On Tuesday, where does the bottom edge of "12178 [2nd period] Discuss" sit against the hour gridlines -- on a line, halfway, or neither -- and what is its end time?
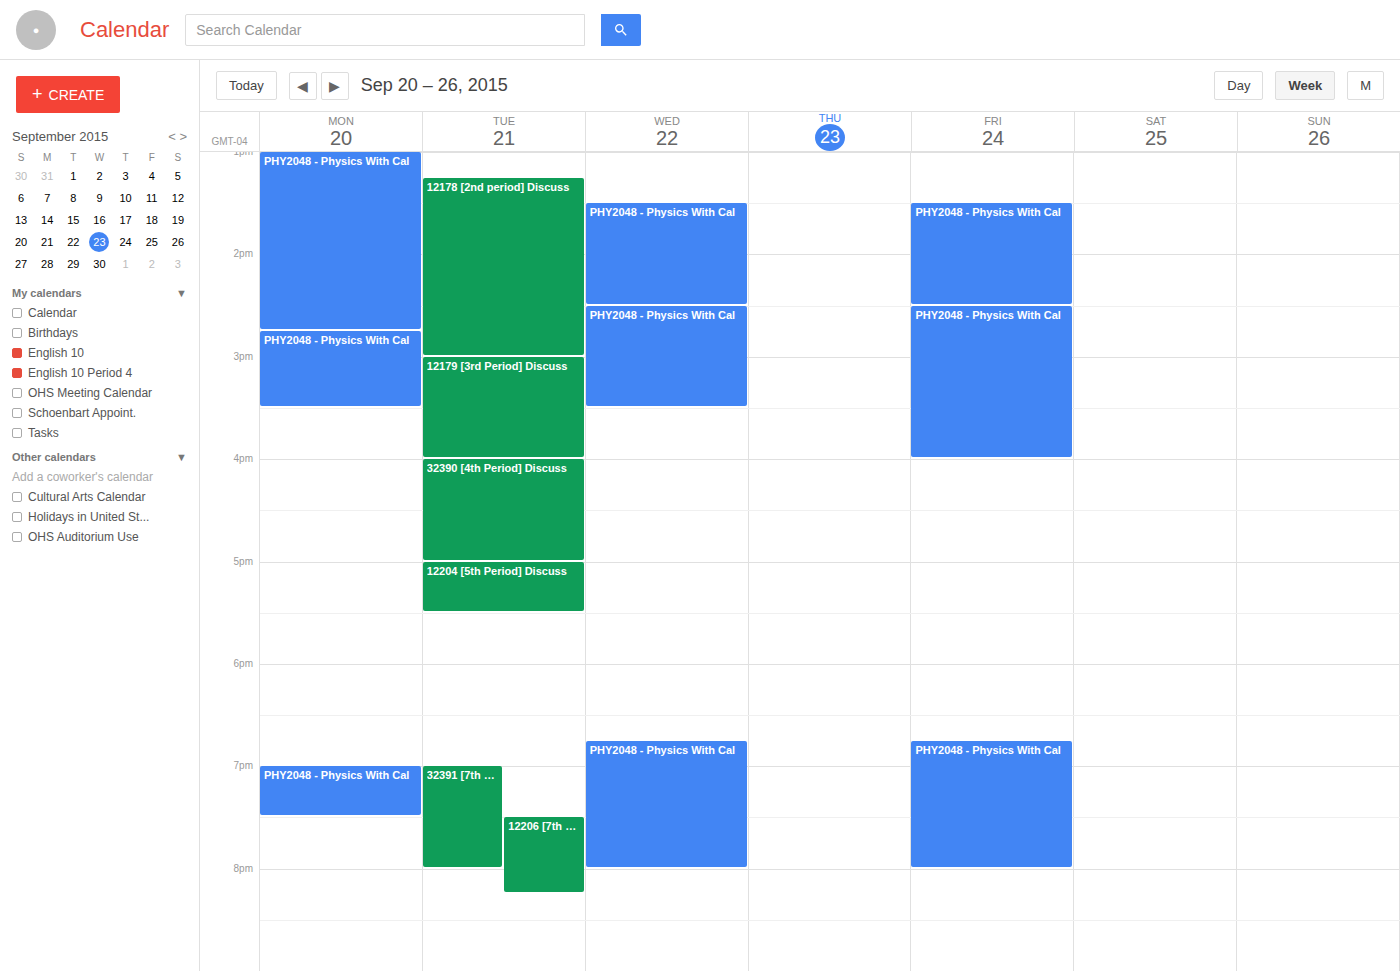
3:00 PM -- exactly on the 3 PM line.